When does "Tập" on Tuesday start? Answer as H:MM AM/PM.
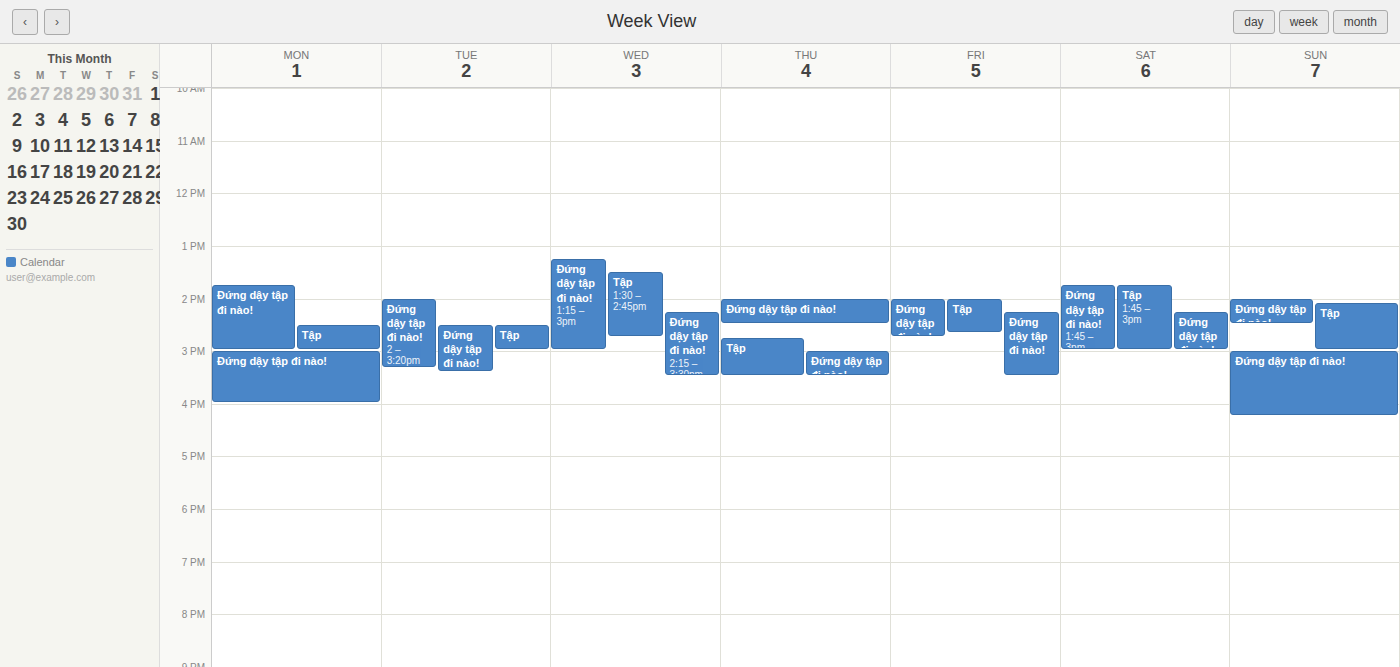
2:30 PM